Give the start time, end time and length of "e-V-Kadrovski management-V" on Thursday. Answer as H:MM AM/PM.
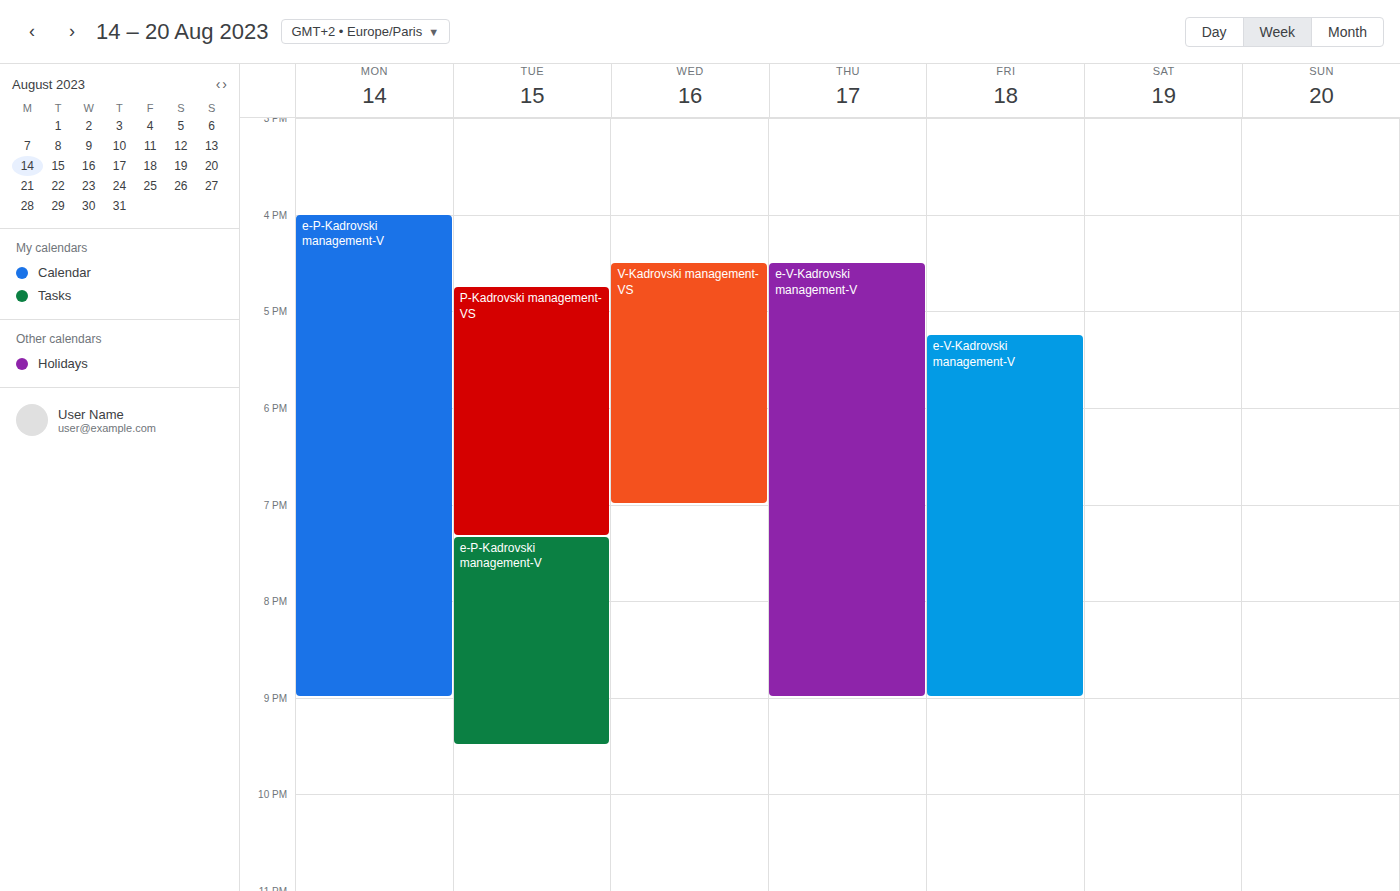
4:30 PM to 9:00 PM, 4 hours 30 minutes